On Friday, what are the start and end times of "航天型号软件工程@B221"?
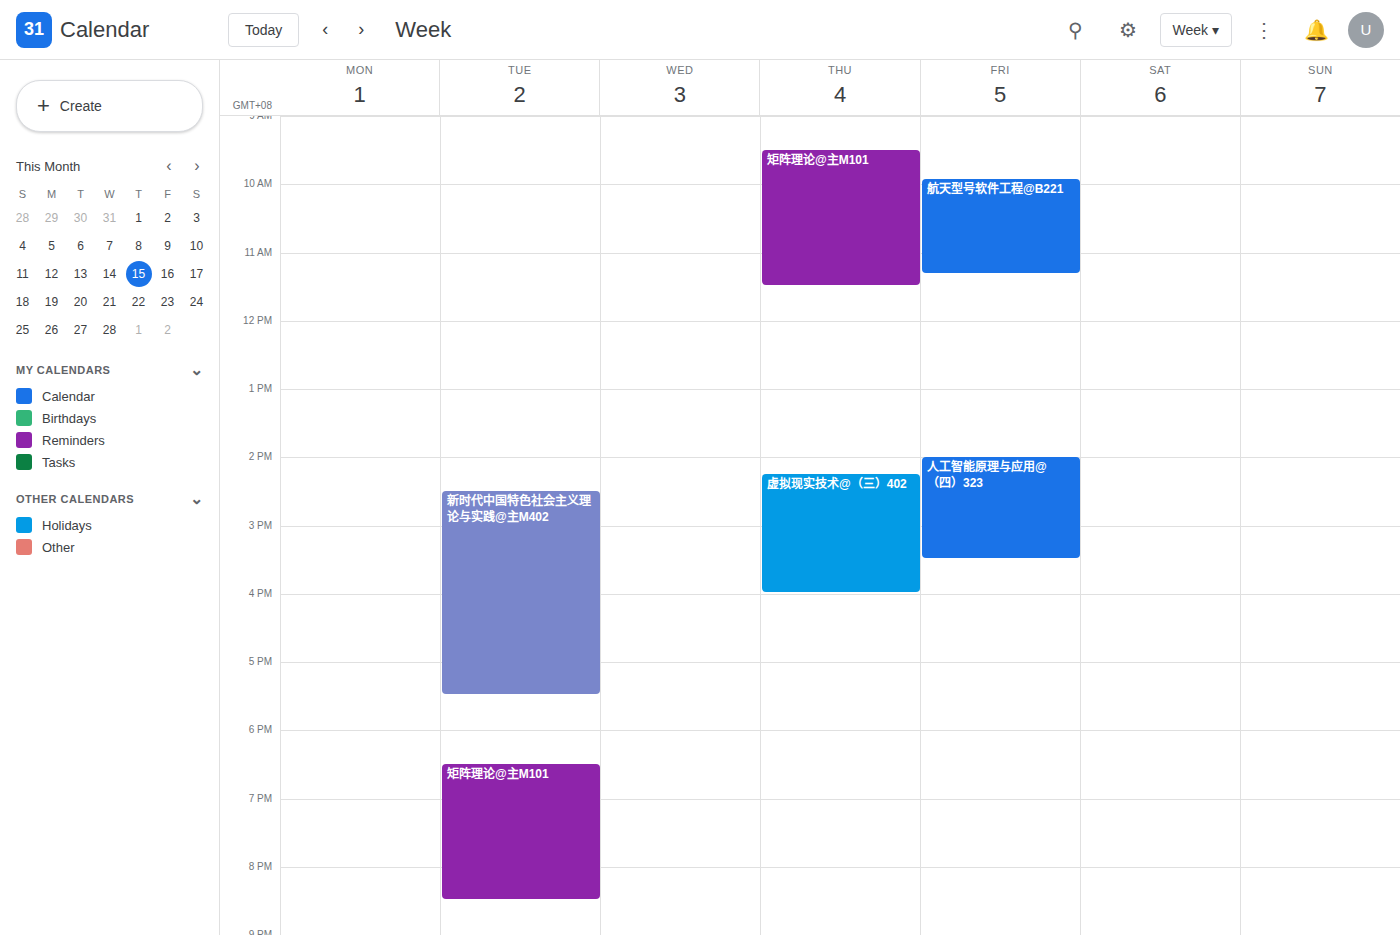
9:55 AM to 11:20 AM